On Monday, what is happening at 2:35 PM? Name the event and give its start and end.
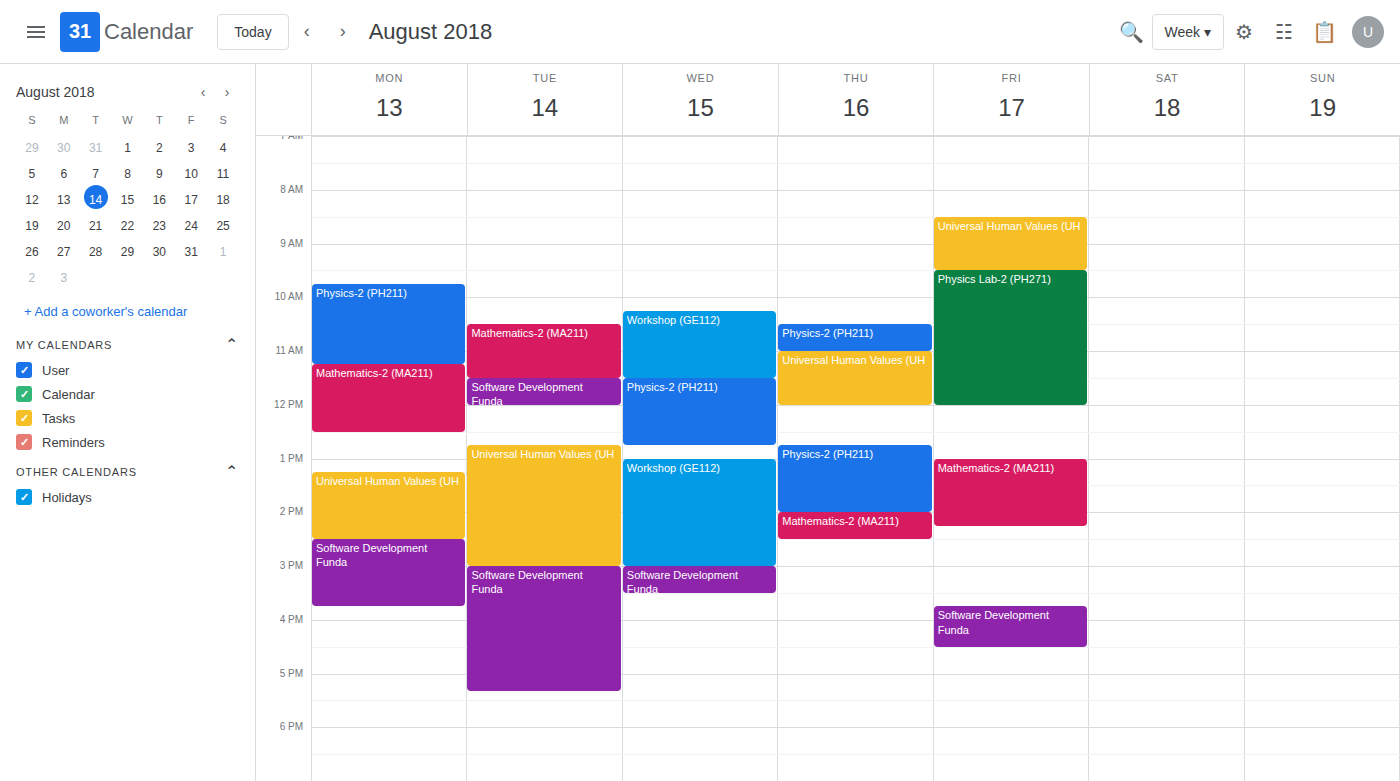
"Software Development Funda", 2:30 PM to 3:45 PM